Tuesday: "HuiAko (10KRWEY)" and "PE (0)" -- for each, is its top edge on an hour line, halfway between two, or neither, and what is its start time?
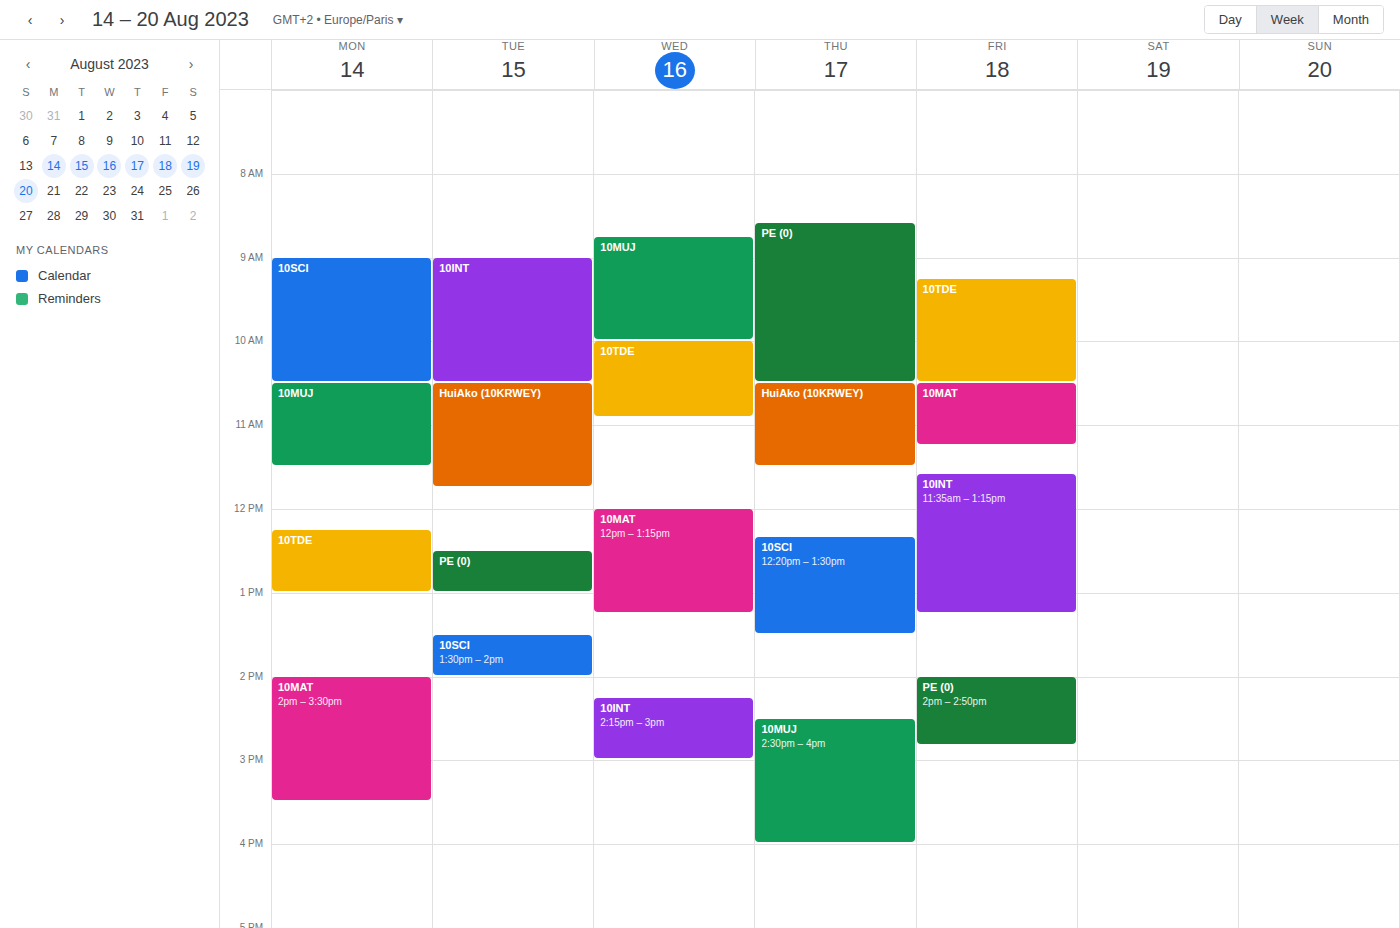
"HuiAko (10KRWEY)": 10:30 AM, halfway between the 10 AM and 11 AM lines. "PE (0)": 12:30 PM, halfway between the 12 PM and 1 PM lines.